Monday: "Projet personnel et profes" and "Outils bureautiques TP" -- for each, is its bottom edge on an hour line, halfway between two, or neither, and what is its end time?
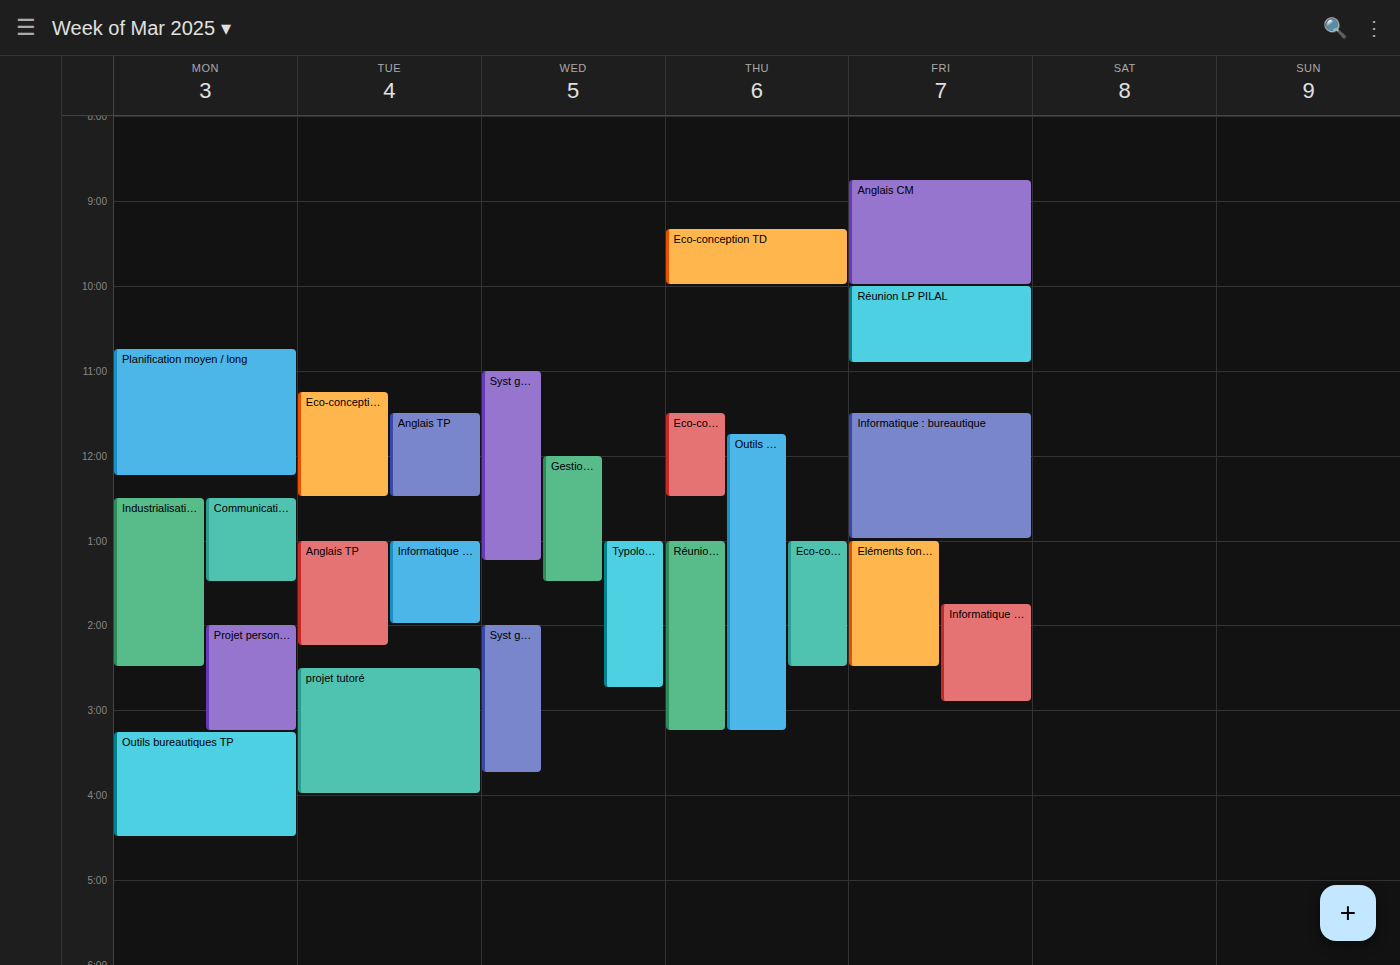
"Projet personnel et profes": 15:15, neither: a quarter of the way from the 15:00 line to the 16:00 line. "Outils bureautiques TP": 16:30, halfway between the 16:00 and 17:00 lines.